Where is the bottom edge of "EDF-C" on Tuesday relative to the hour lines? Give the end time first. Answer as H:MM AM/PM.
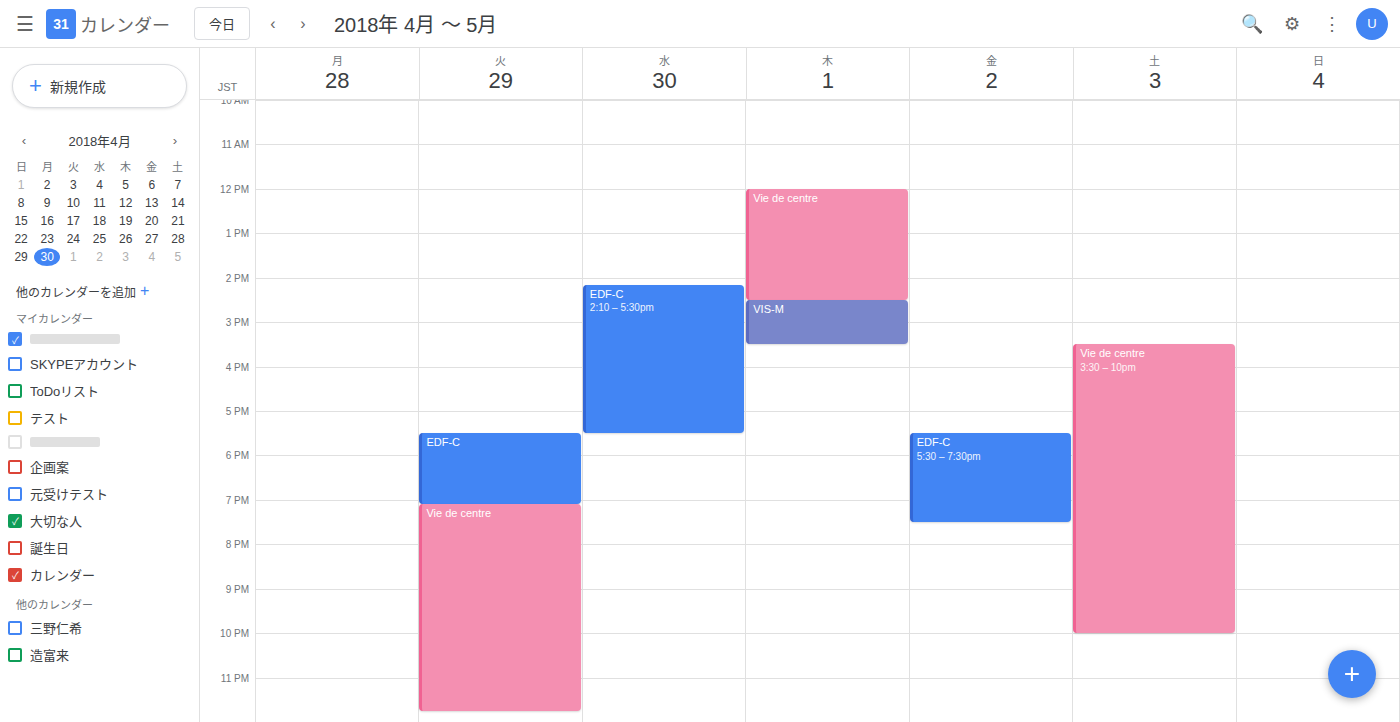
7:05 PM -- neither: 5 minutes below the 7 PM line and 55 minutes above the 8 PM line.